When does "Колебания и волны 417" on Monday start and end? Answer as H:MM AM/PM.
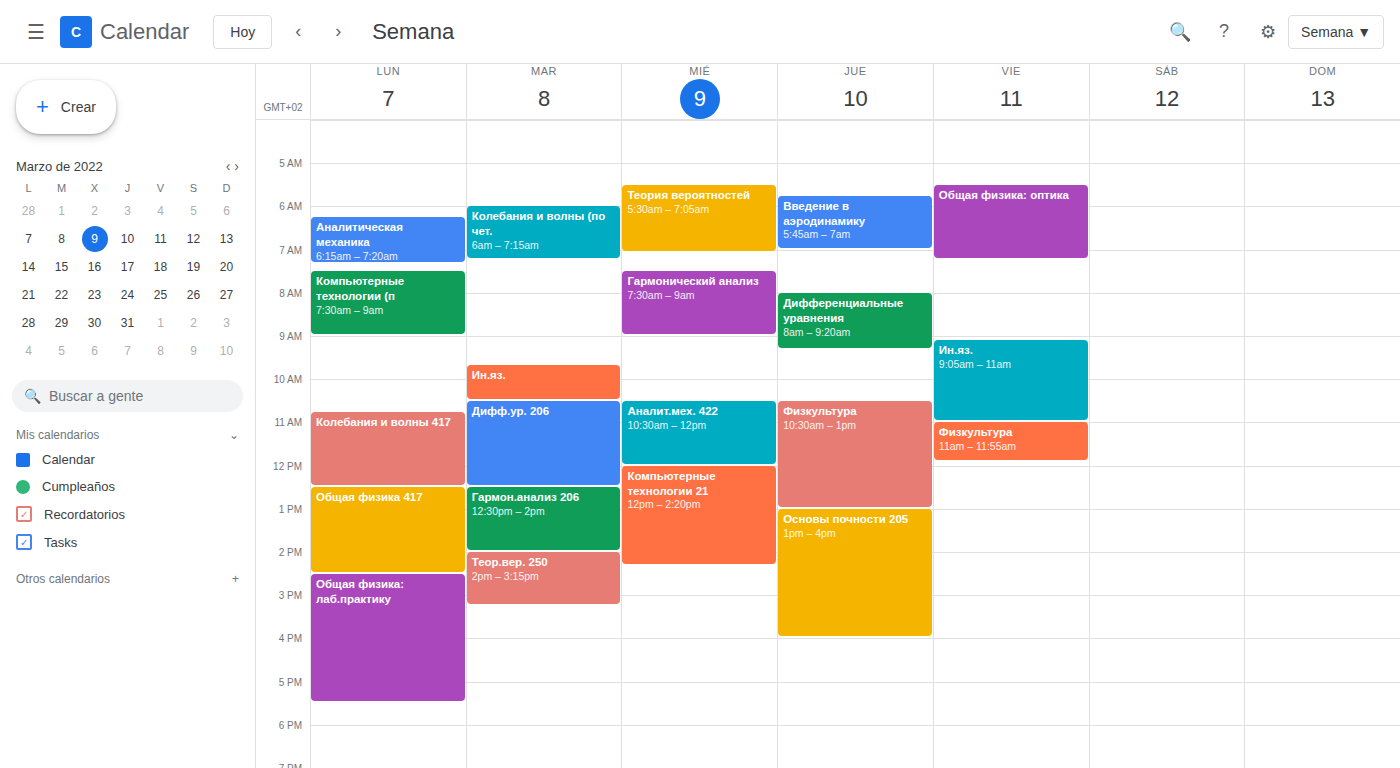
10:45 AM to 12:30 PM